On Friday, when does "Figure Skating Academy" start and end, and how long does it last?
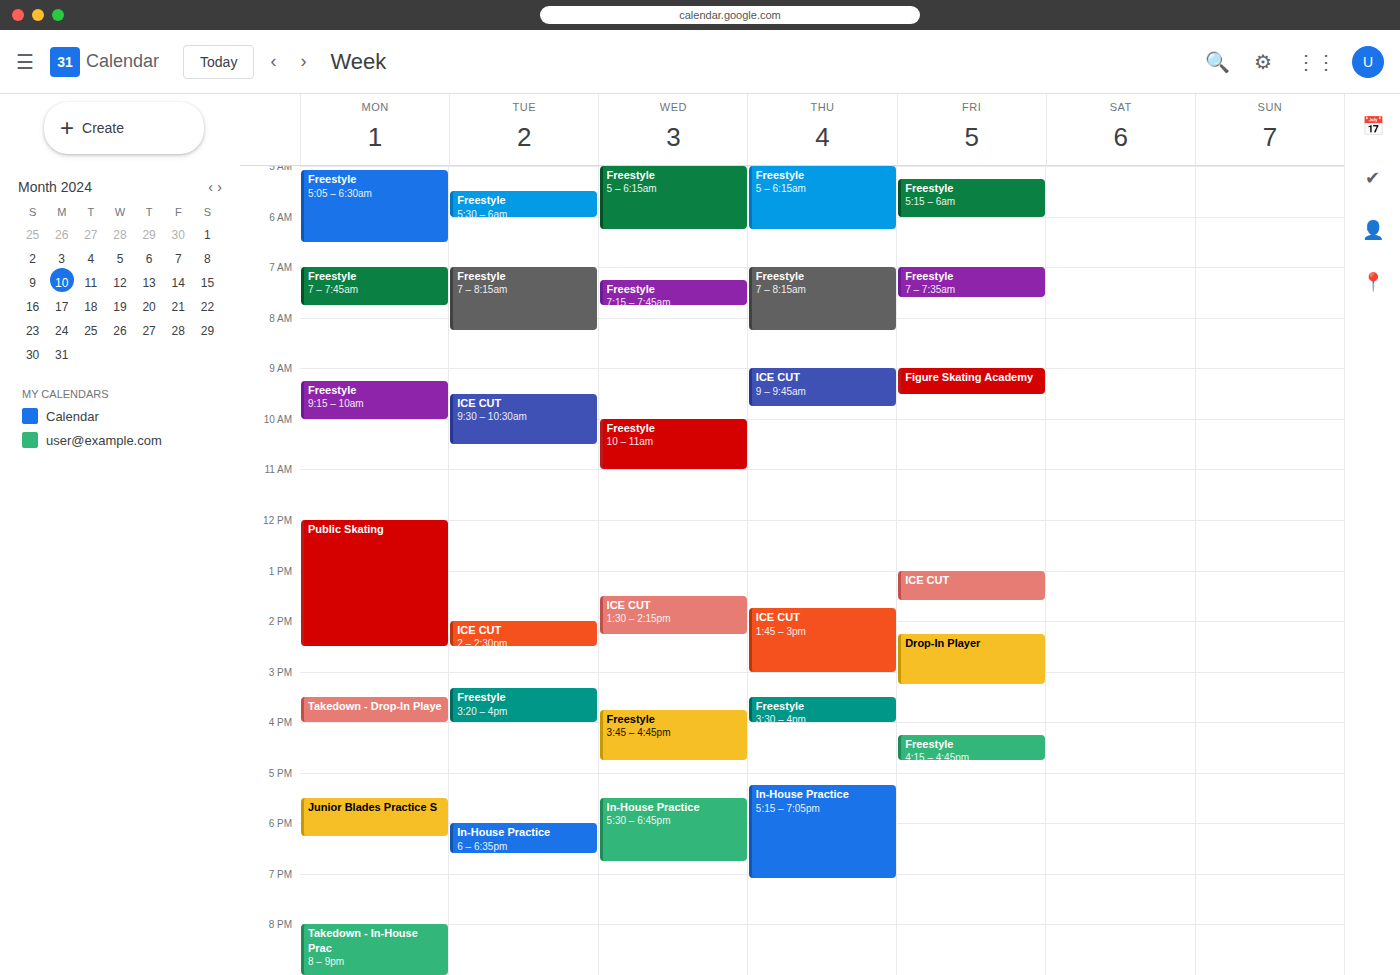
9:00 AM to 9:30 AM, 30 minutes